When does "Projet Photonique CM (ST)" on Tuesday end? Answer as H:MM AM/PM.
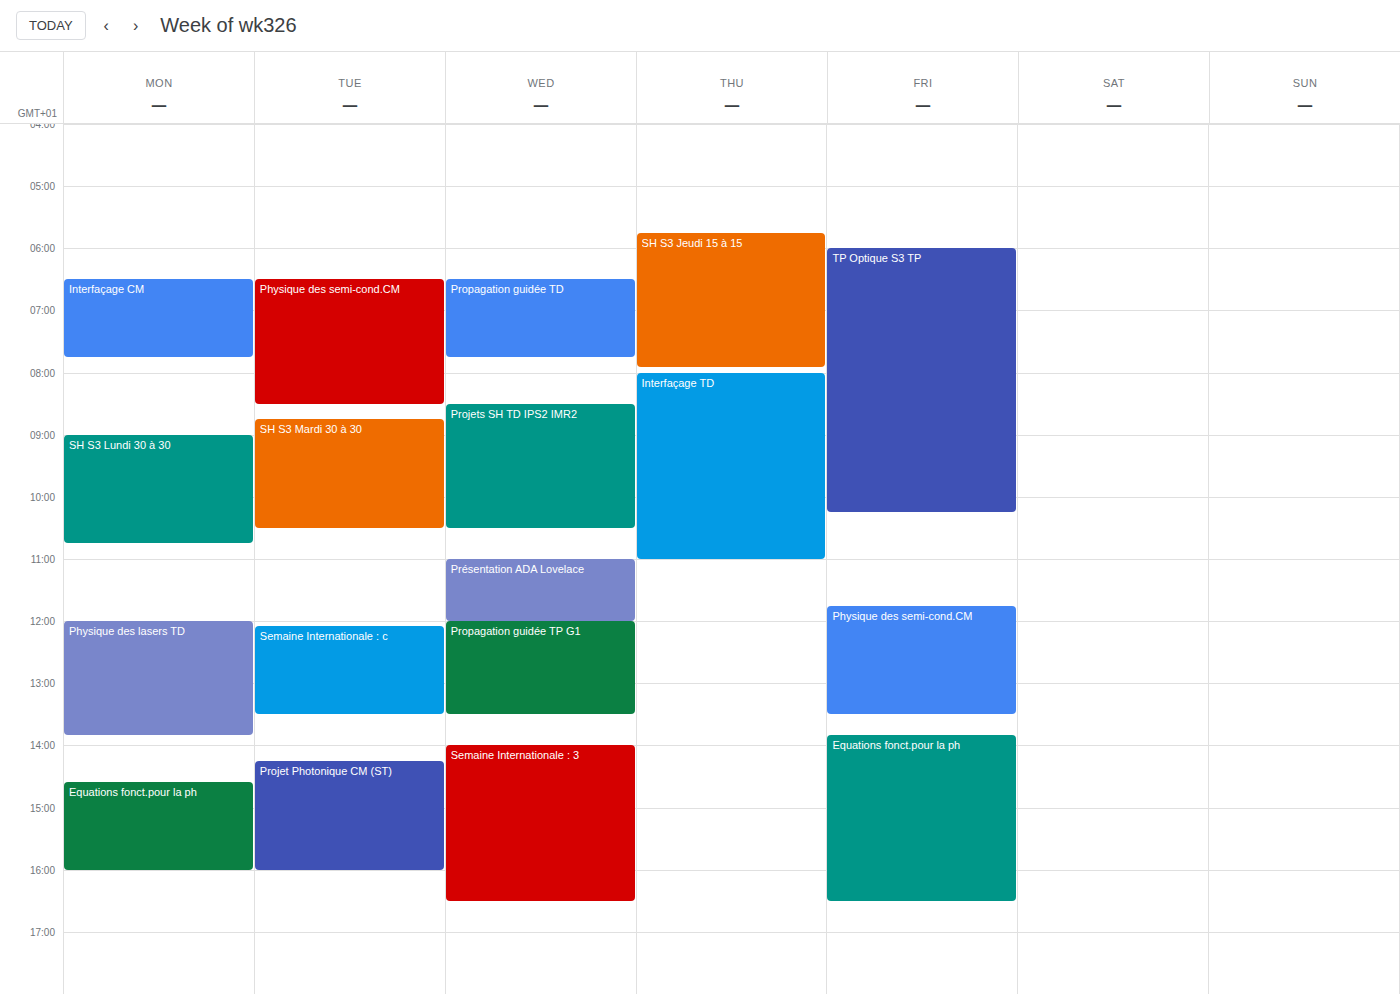
4:00 PM